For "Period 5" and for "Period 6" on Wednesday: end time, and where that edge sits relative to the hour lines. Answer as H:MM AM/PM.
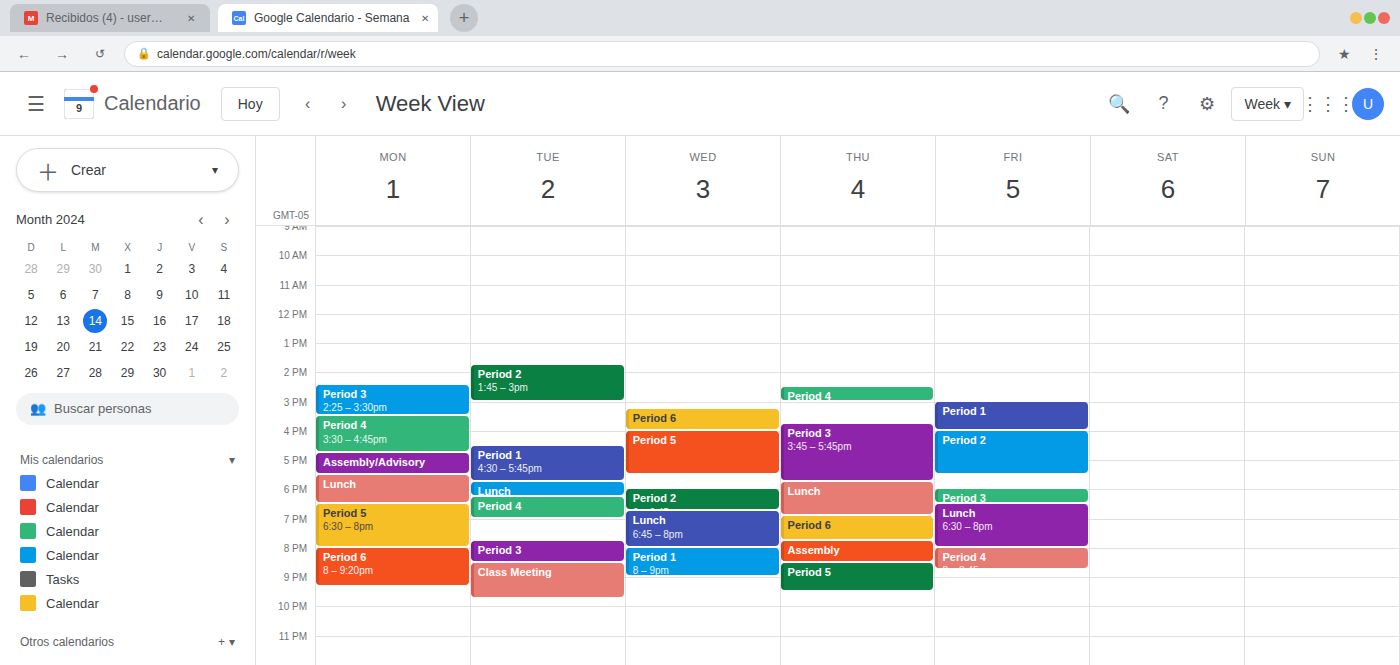
"Period 5": 5:30 PM, halfway between the 5 PM and 6 PM lines. "Period 6": 4:00 PM, exactly on the 4 PM line.